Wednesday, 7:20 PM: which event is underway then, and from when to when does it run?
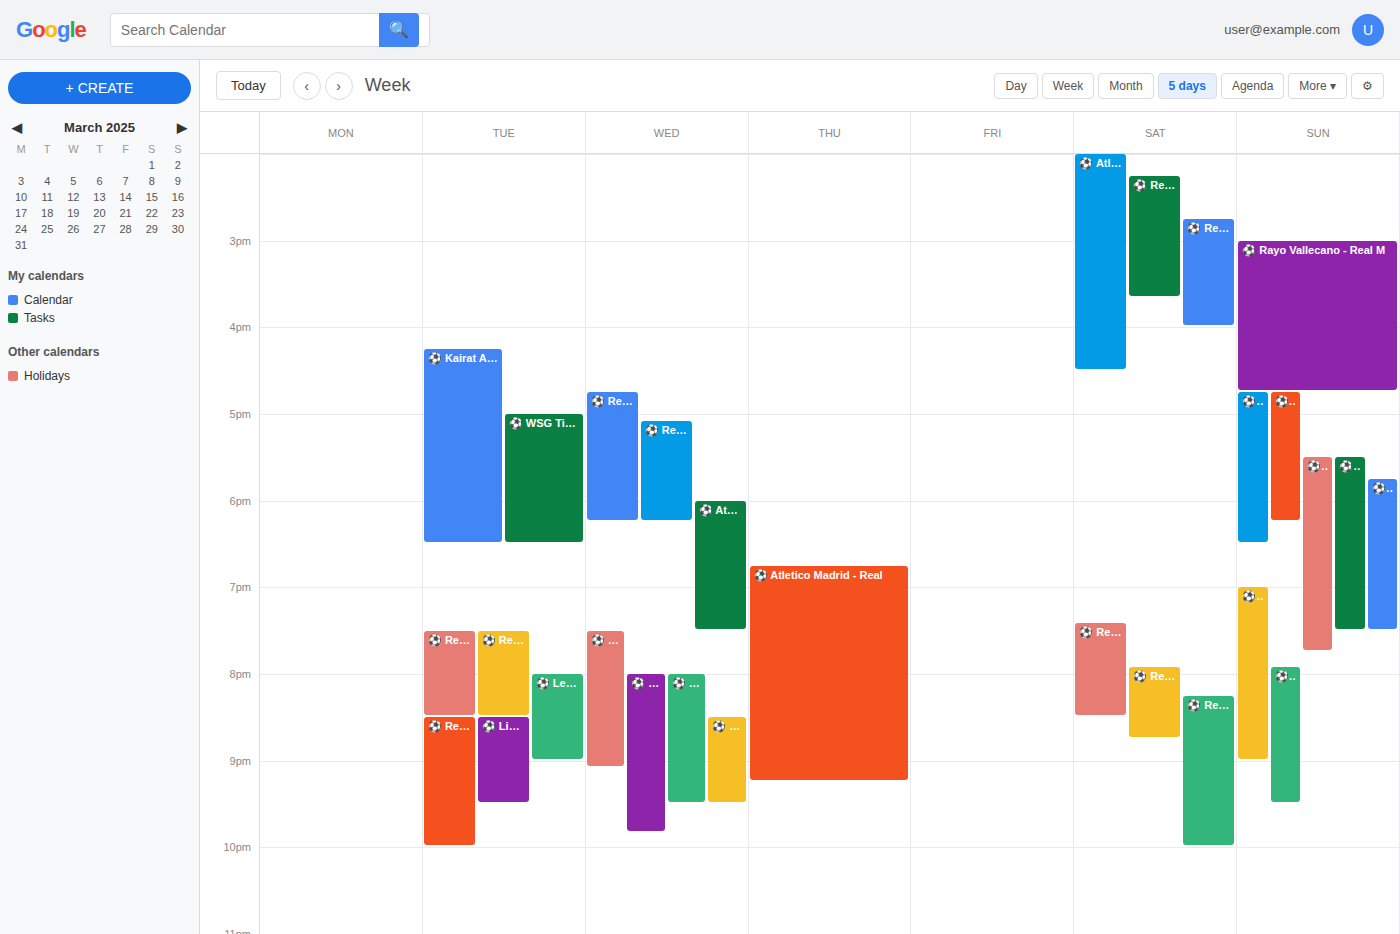
"⚽️ Athletic Club - Real Ma", 6:00 PM to 7:30 PM